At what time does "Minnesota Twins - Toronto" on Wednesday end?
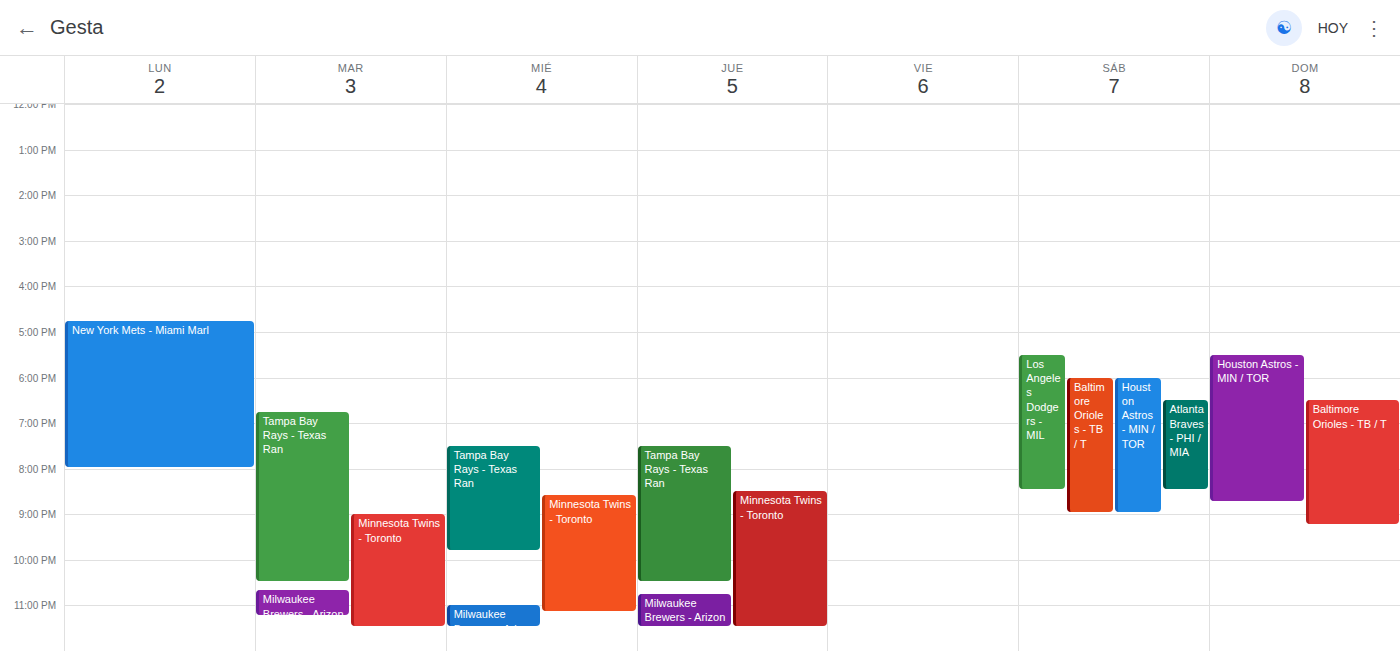
23:10